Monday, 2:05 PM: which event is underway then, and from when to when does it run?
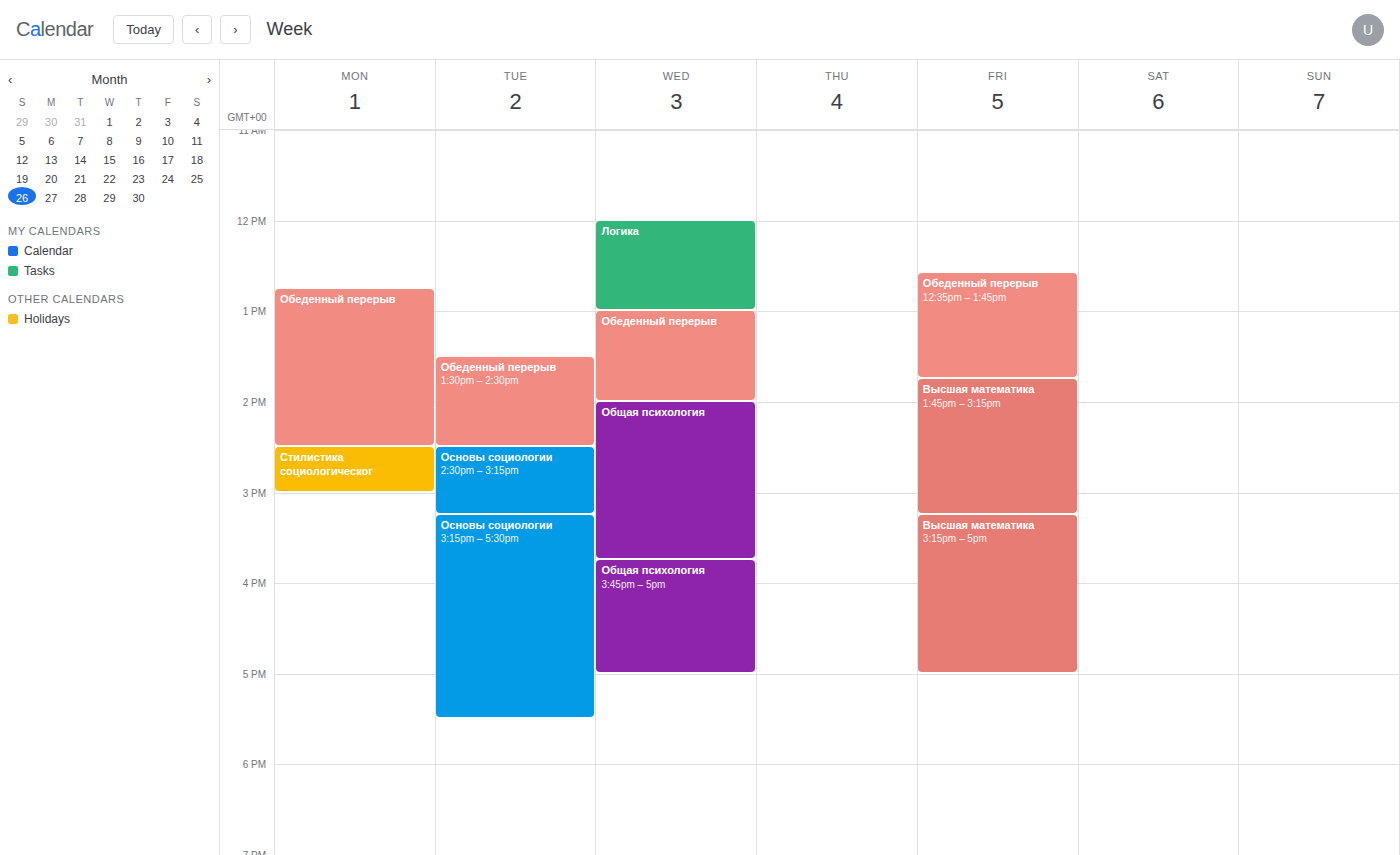
"Обеденный перерыв", 12:45 PM to 2:30 PM